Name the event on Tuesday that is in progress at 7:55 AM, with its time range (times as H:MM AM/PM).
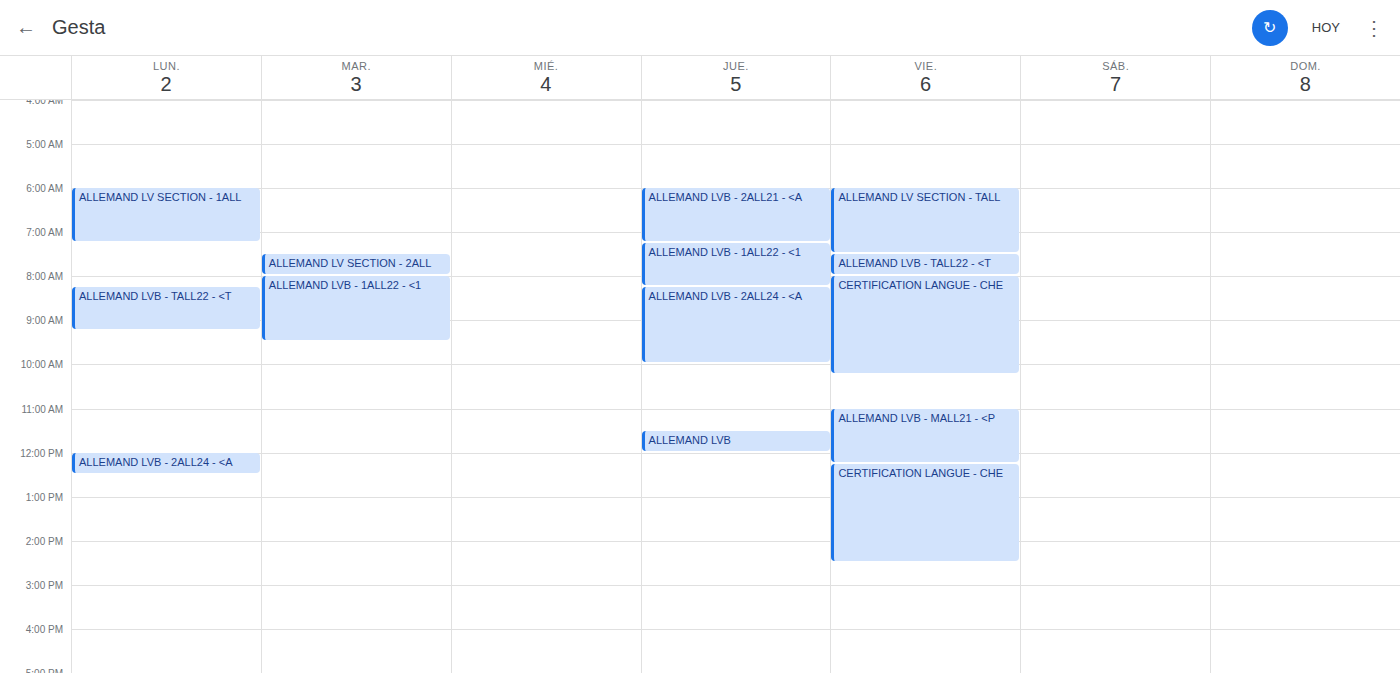
"ALLEMAND LV SECTION - 2ALL", 7:30 AM to 8:00 AM